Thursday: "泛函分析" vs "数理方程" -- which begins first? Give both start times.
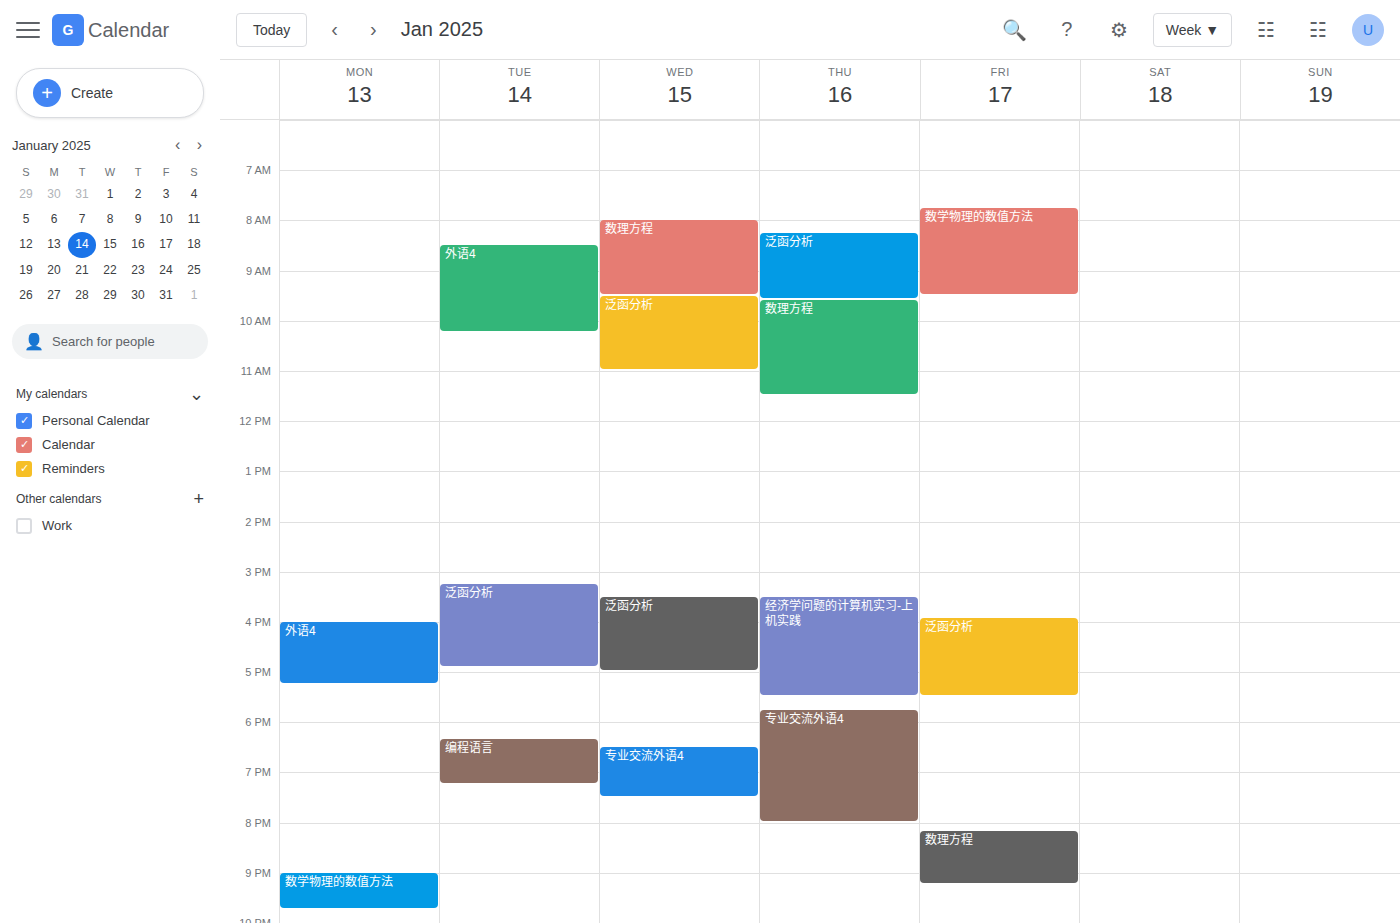
"泛函分析" 8:15 AM; "数理方程" 9:35 AM.